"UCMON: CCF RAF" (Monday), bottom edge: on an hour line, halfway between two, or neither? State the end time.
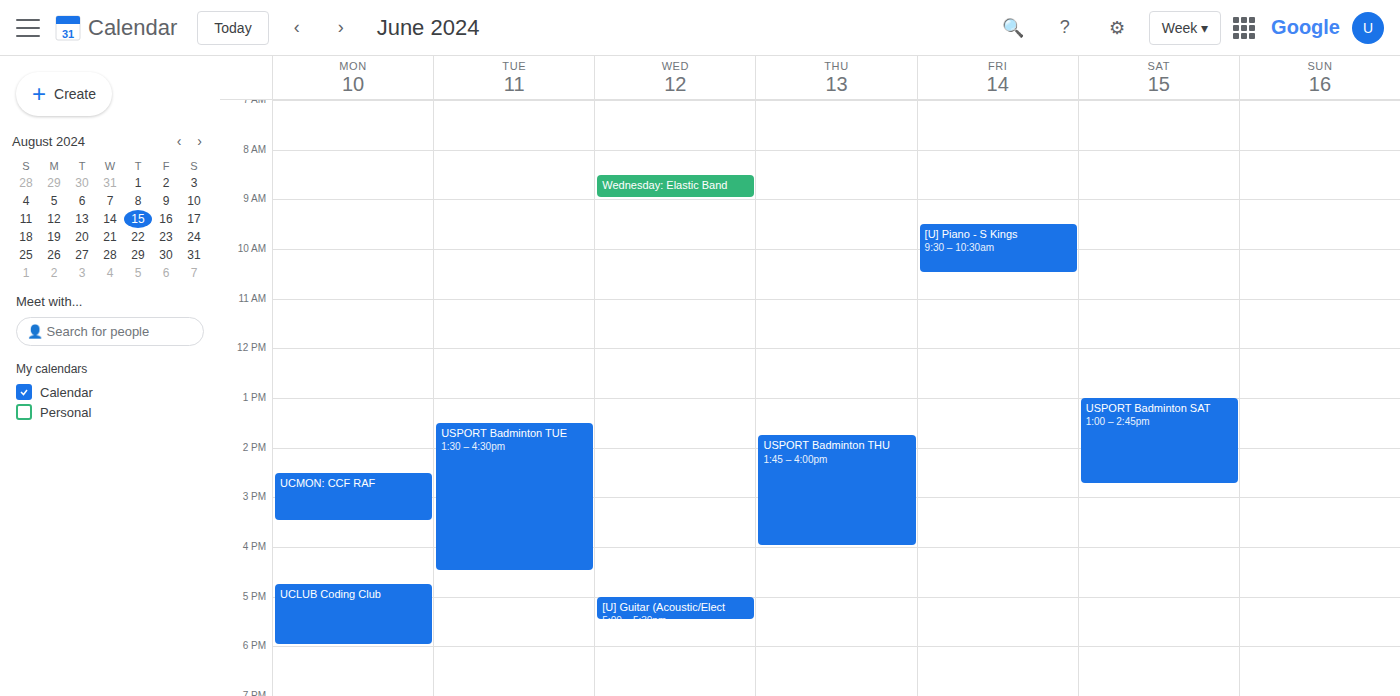
3:30 PM -- halfway between the 3 PM and 4 PM lines.